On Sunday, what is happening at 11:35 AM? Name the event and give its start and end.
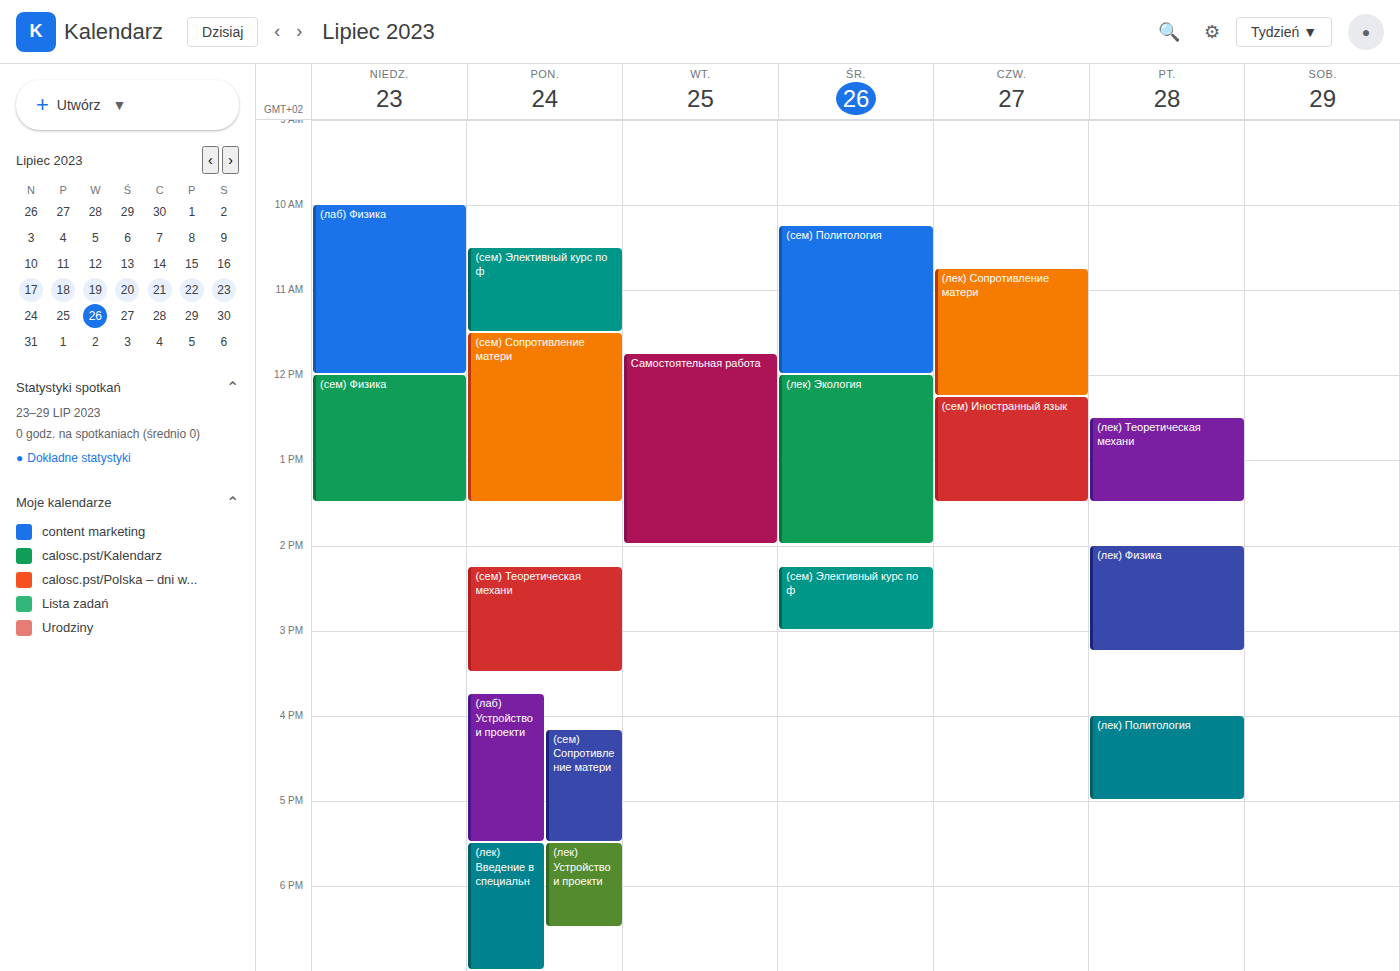
"(лаб) Физика", 10:00 AM to 12:00 PM